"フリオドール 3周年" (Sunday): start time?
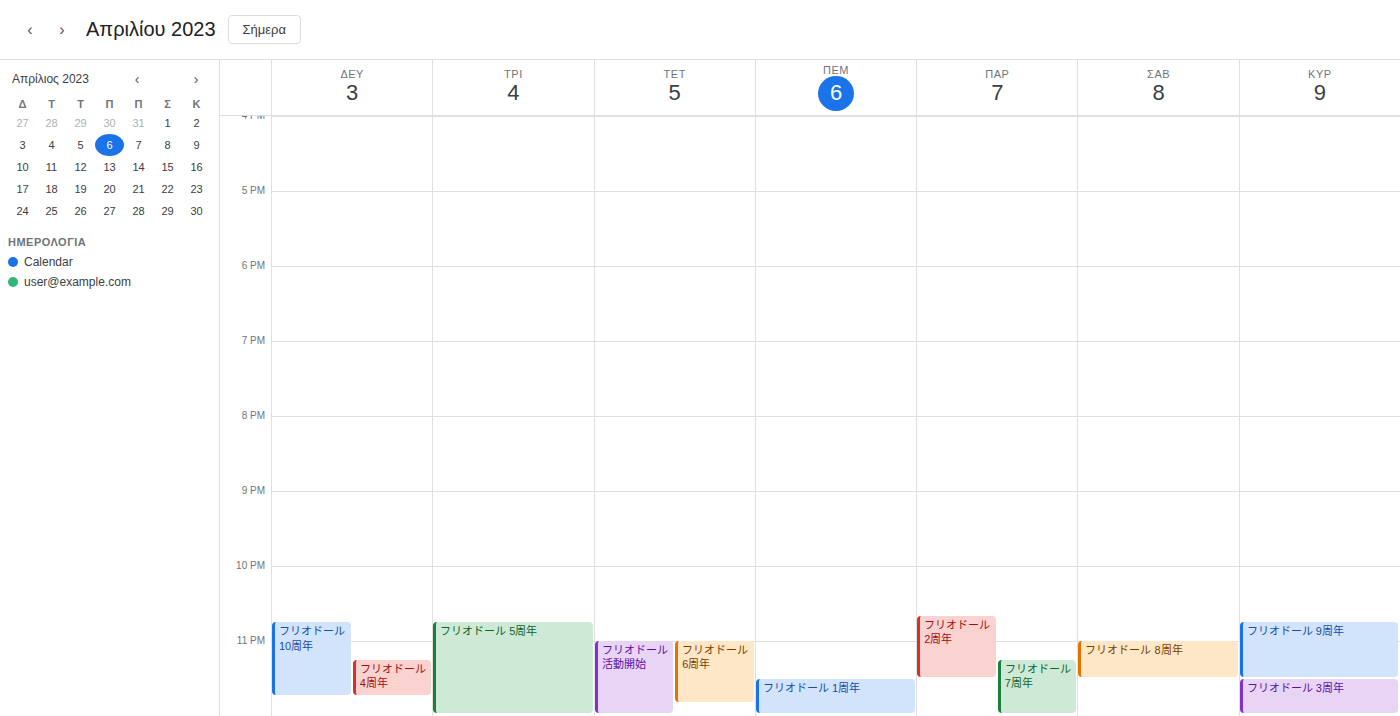
11:30 PM